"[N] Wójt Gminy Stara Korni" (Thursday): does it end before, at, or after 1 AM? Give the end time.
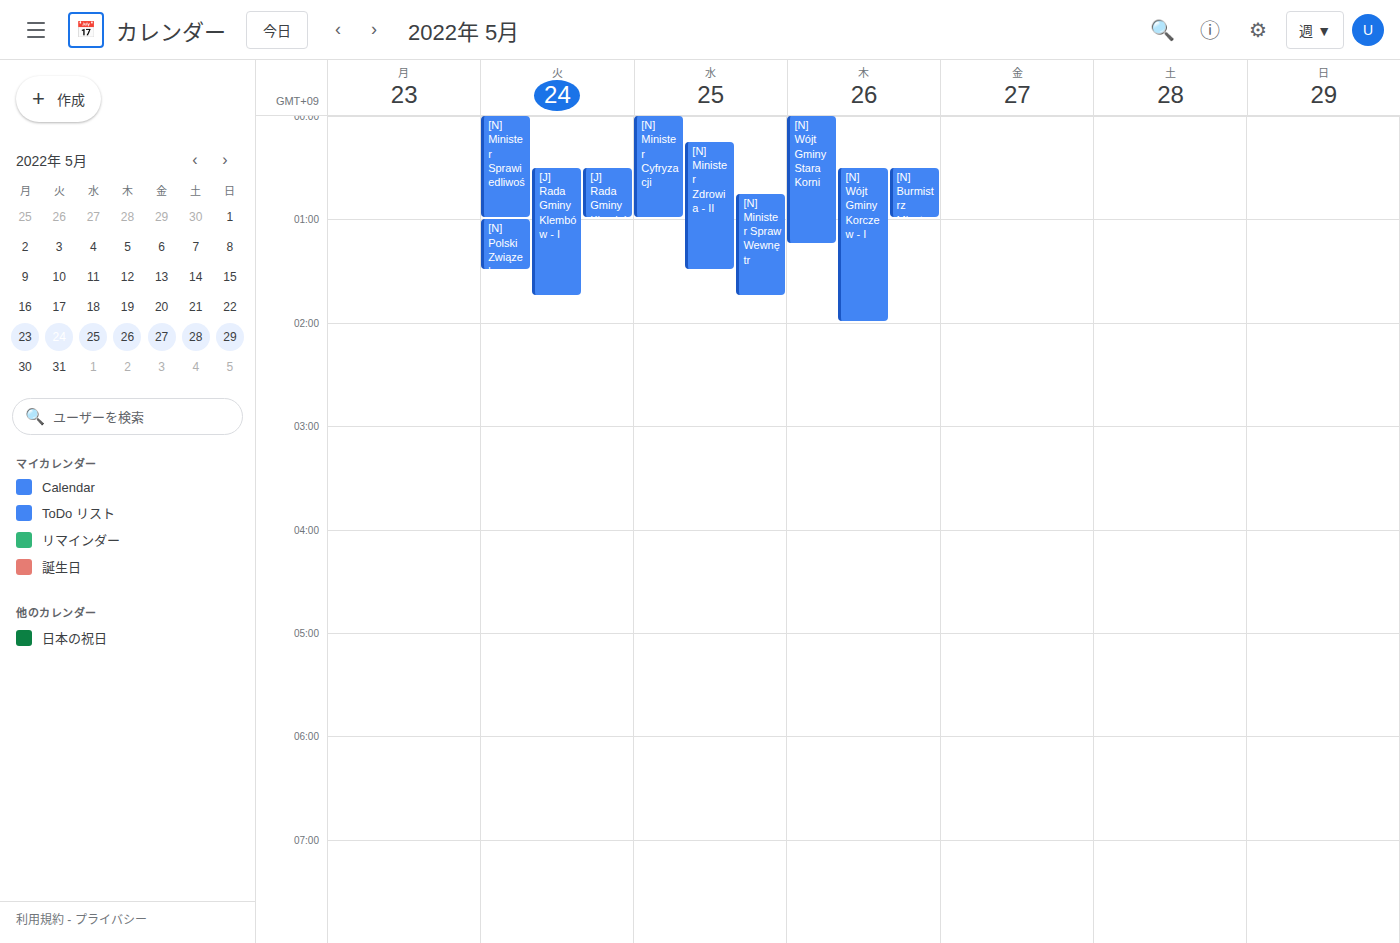
1:15 AM -- after 1 AM, 15 minutes below the 1 AM line.